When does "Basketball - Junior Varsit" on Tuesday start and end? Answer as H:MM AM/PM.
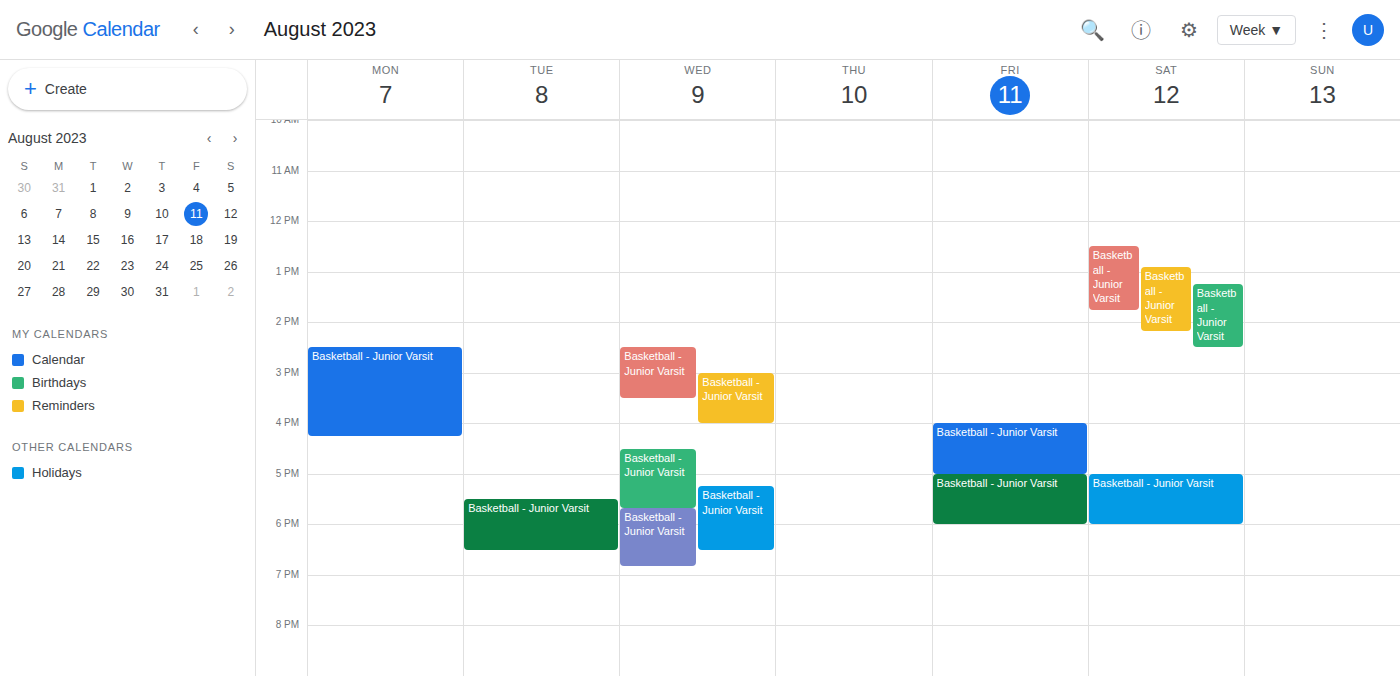
5:30 PM to 6:30 PM